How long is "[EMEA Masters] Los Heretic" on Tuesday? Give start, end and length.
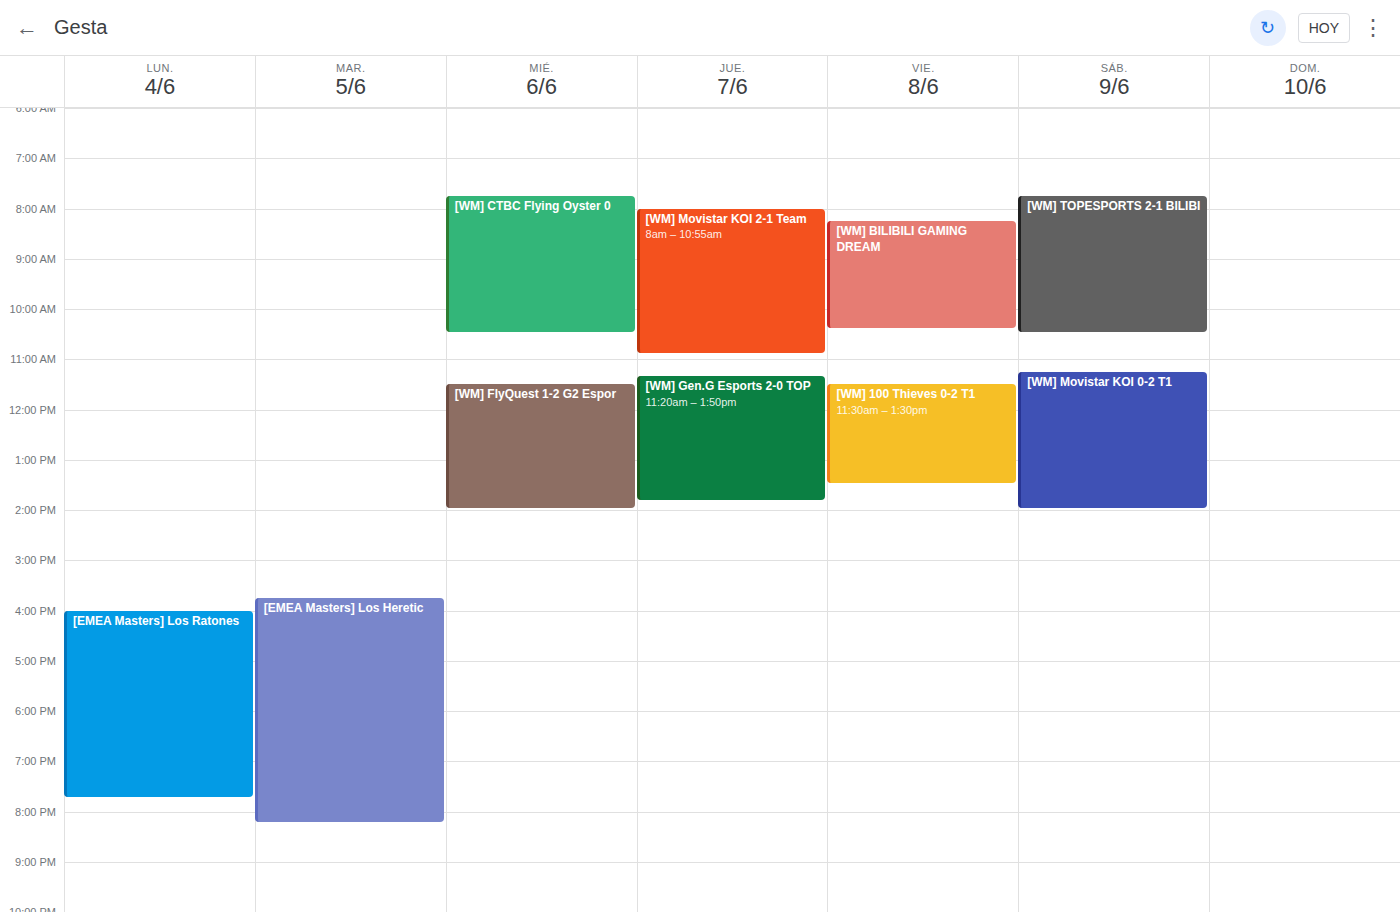
15:45 to 20:15, 4 hours 30 minutes